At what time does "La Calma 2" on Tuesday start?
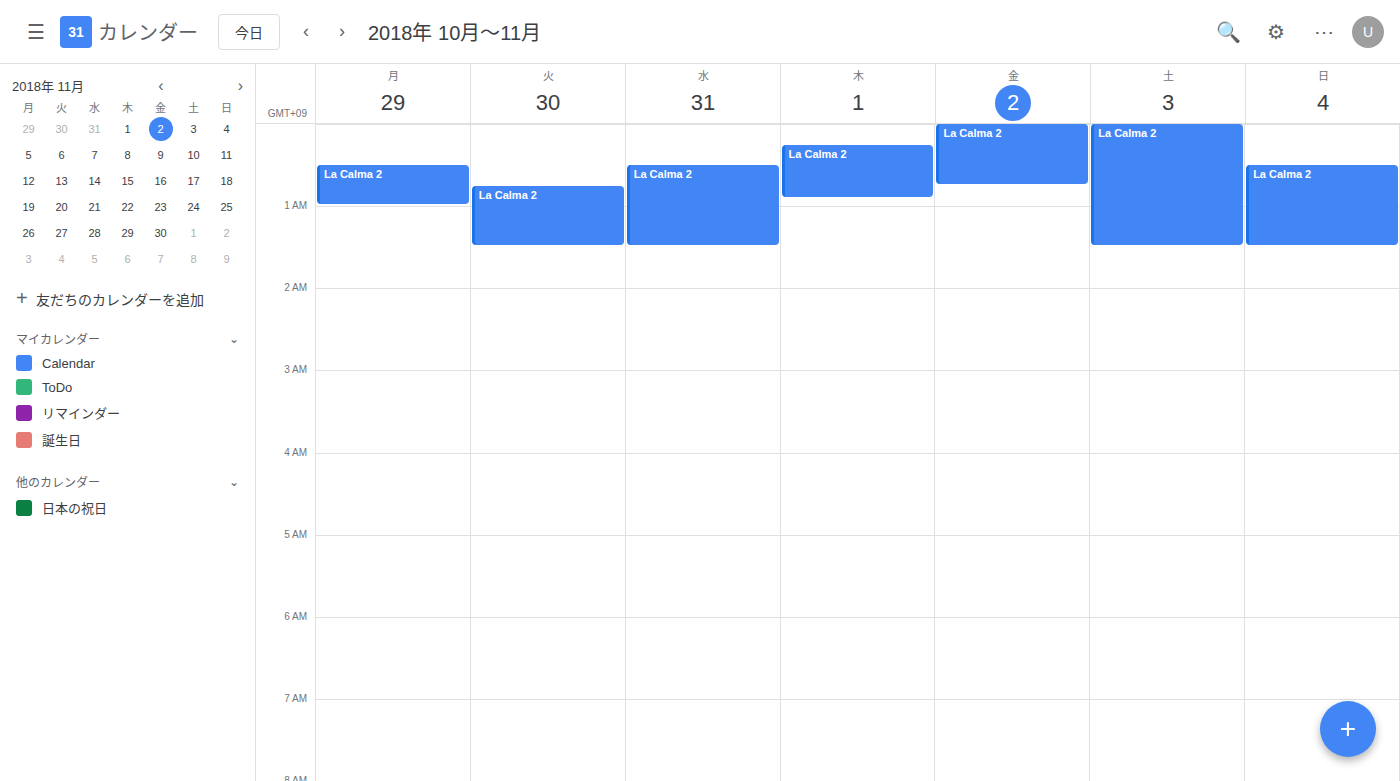
12:45 AM